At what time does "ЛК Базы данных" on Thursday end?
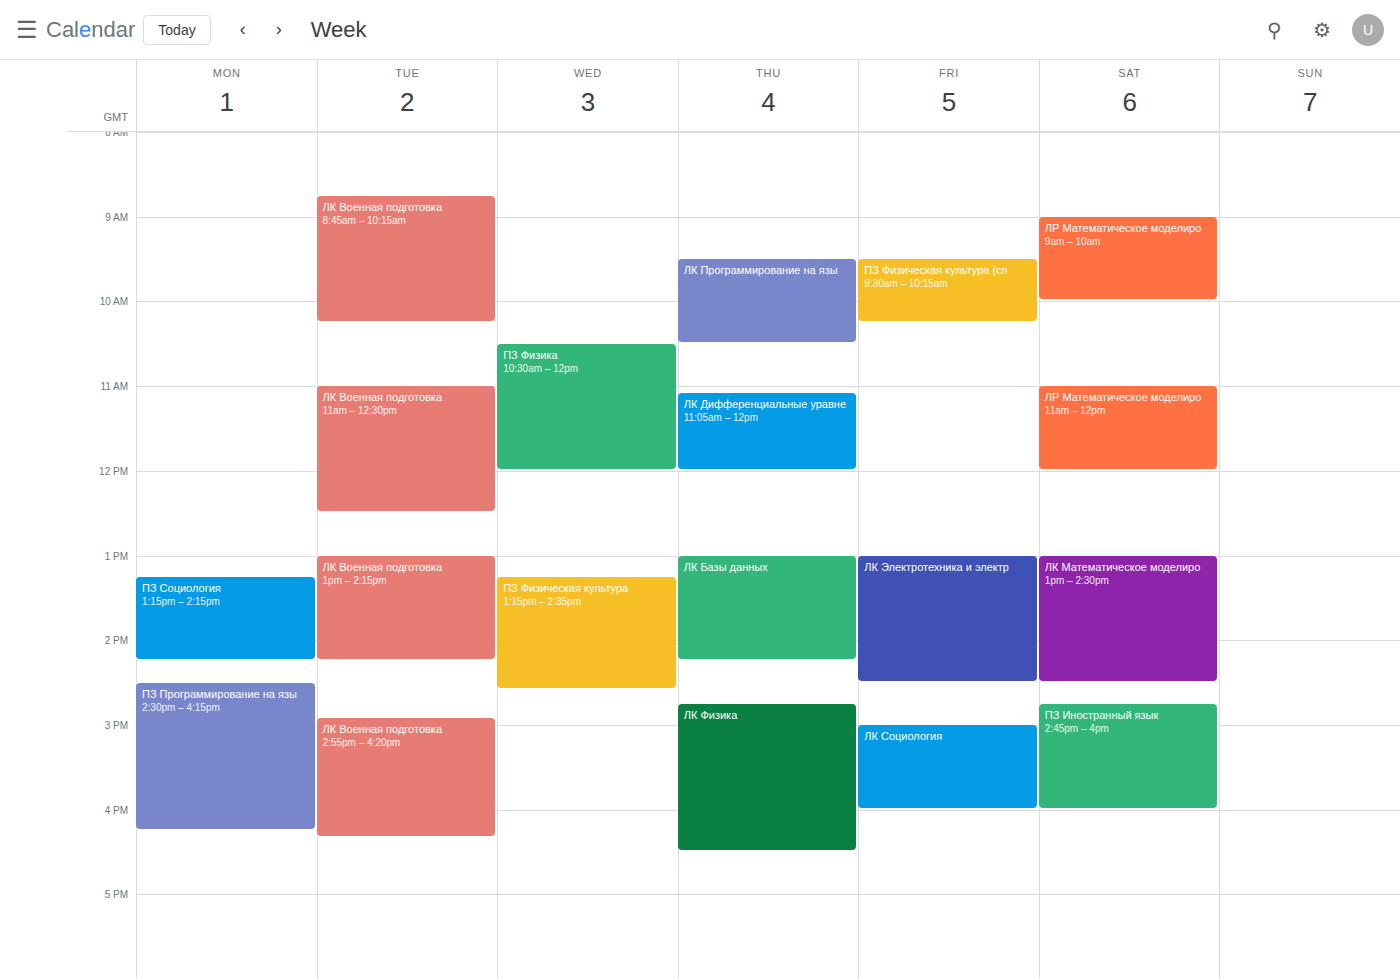
2:15 PM